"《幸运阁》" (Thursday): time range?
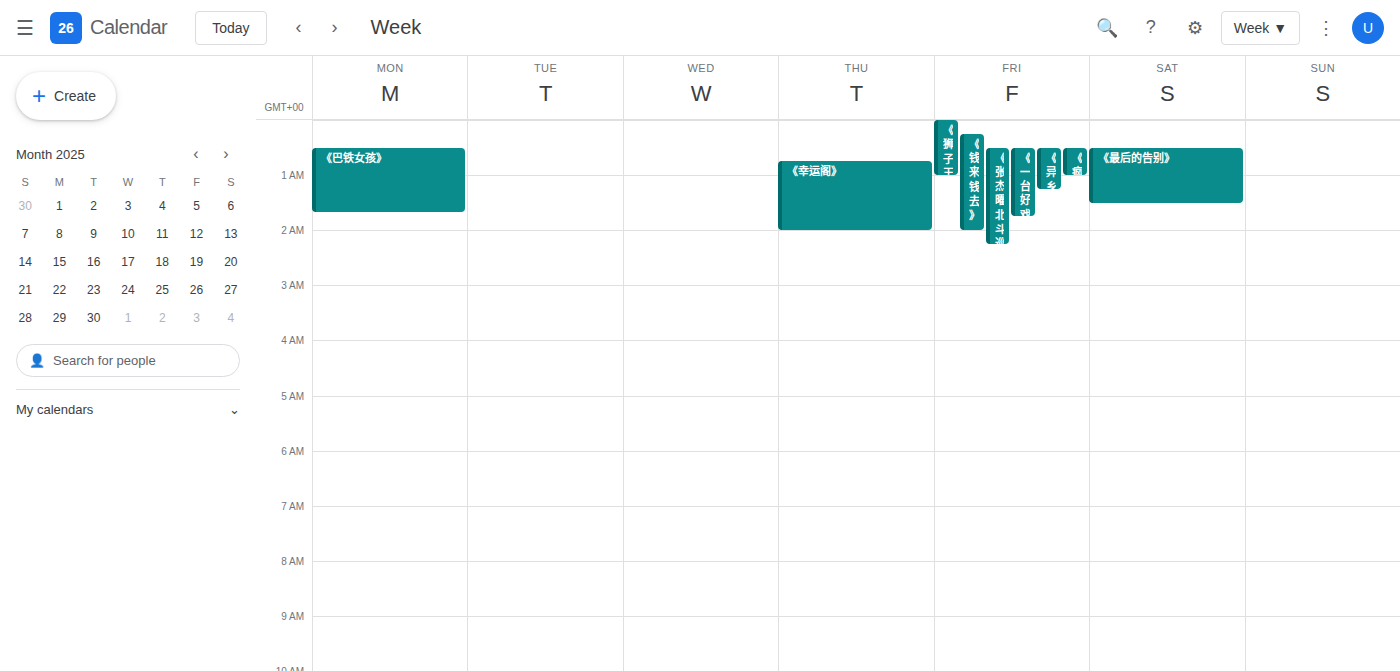
12:45 AM to 2:00 AM